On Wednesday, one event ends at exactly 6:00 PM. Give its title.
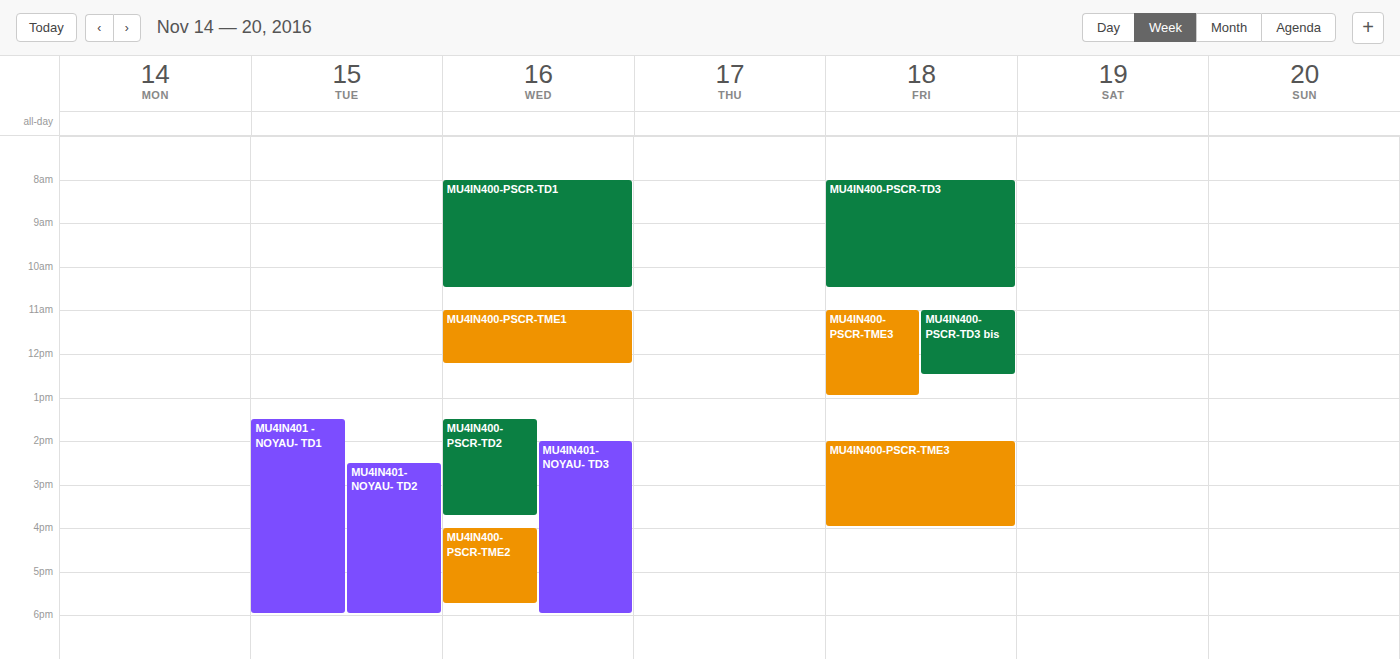
"MU4IN401- NOYAU- TD3"